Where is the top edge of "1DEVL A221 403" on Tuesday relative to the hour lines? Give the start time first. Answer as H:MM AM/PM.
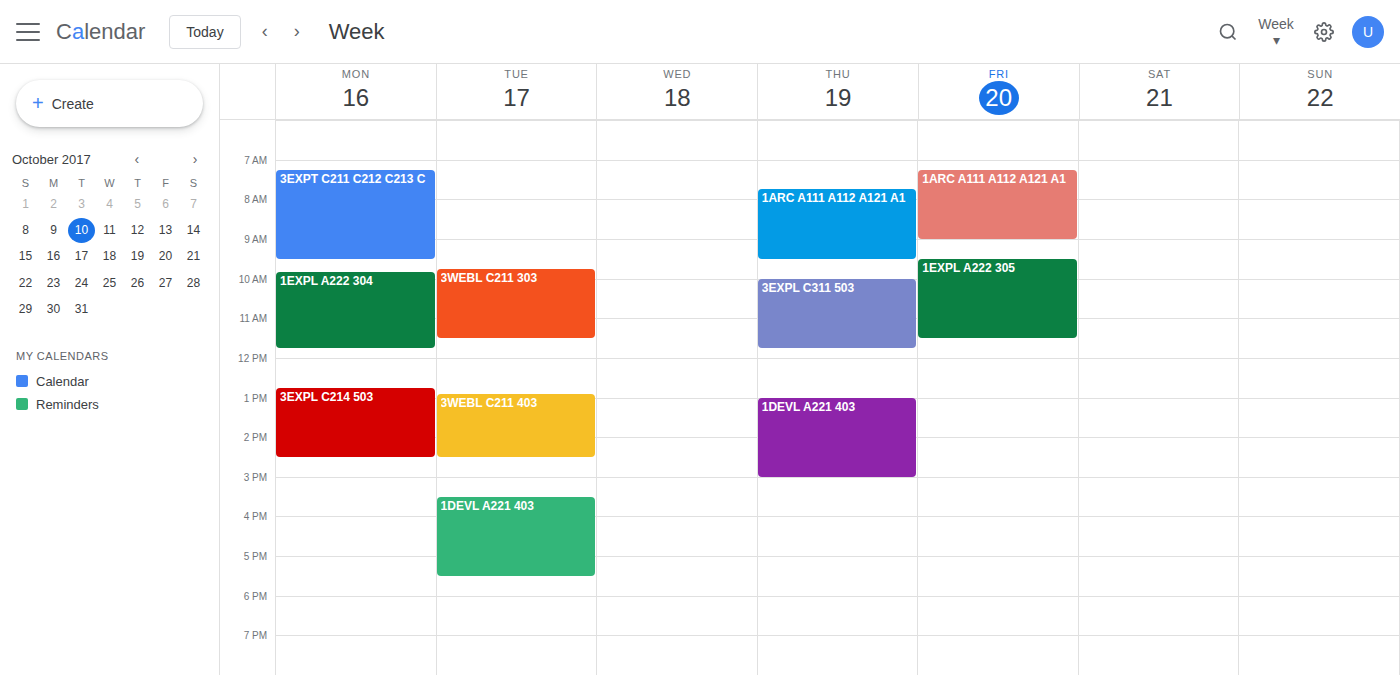
3:30 PM -- halfway between the 3 PM and 4 PM lines.